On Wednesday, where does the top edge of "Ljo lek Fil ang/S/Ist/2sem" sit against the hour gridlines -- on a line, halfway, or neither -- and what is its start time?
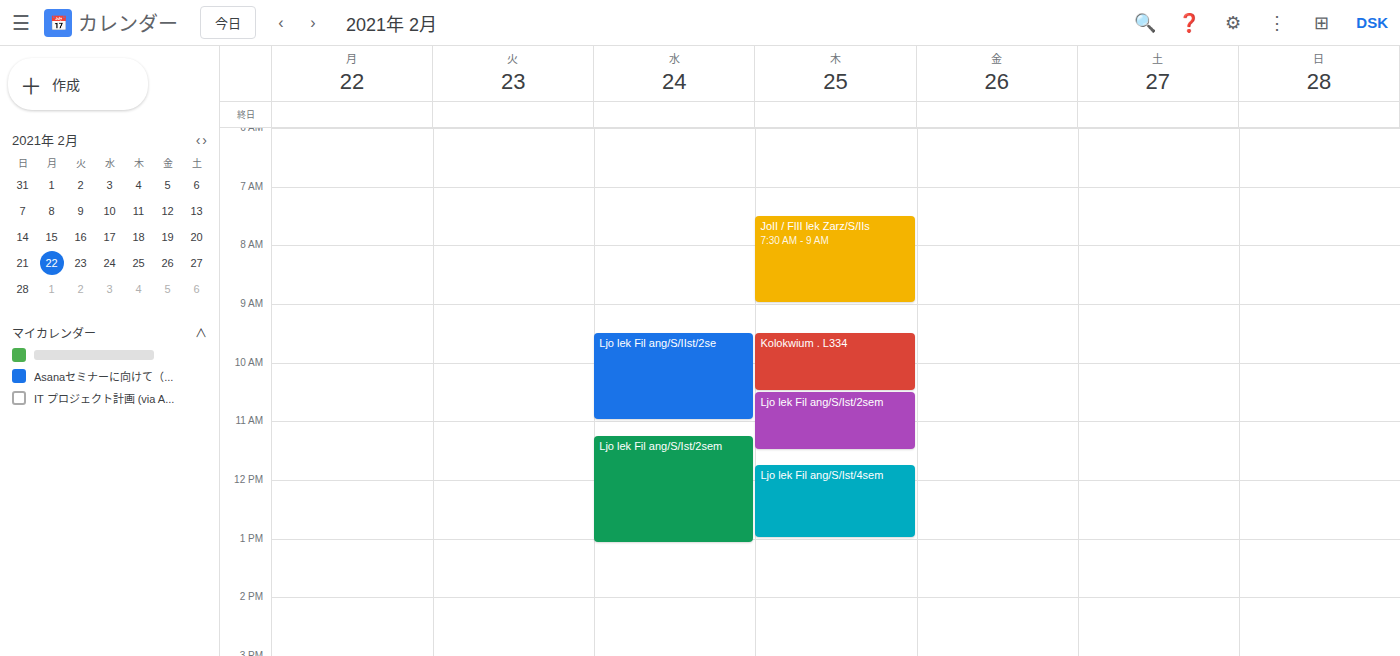
11:15 AM -- neither: a quarter of the way from the 11 AM line to the 12 PM line.